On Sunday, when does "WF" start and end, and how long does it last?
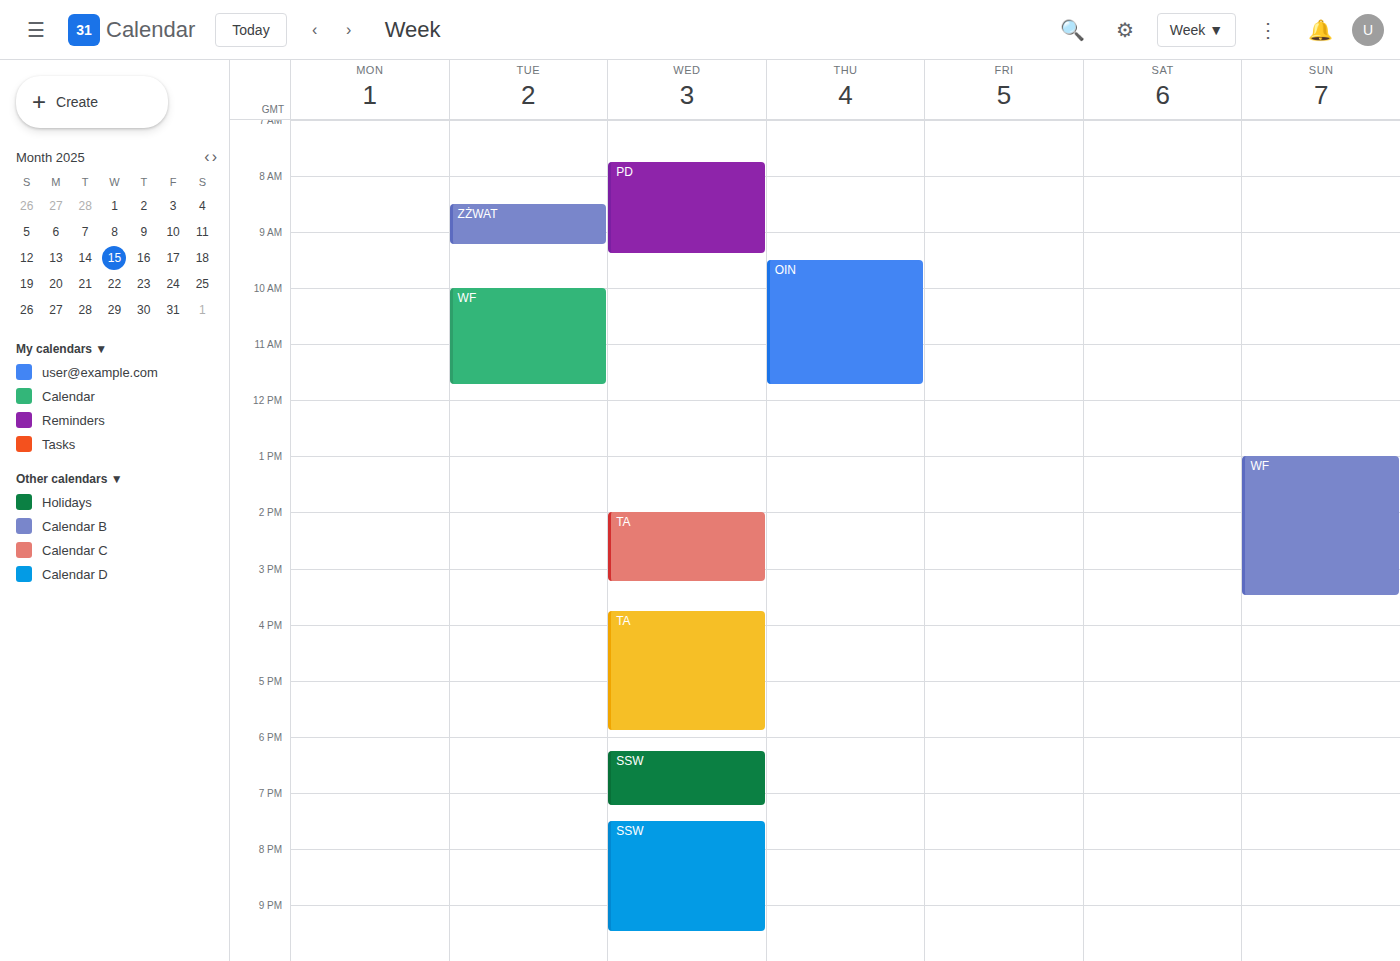
1:00 PM to 3:30 PM, 2 hours 30 minutes